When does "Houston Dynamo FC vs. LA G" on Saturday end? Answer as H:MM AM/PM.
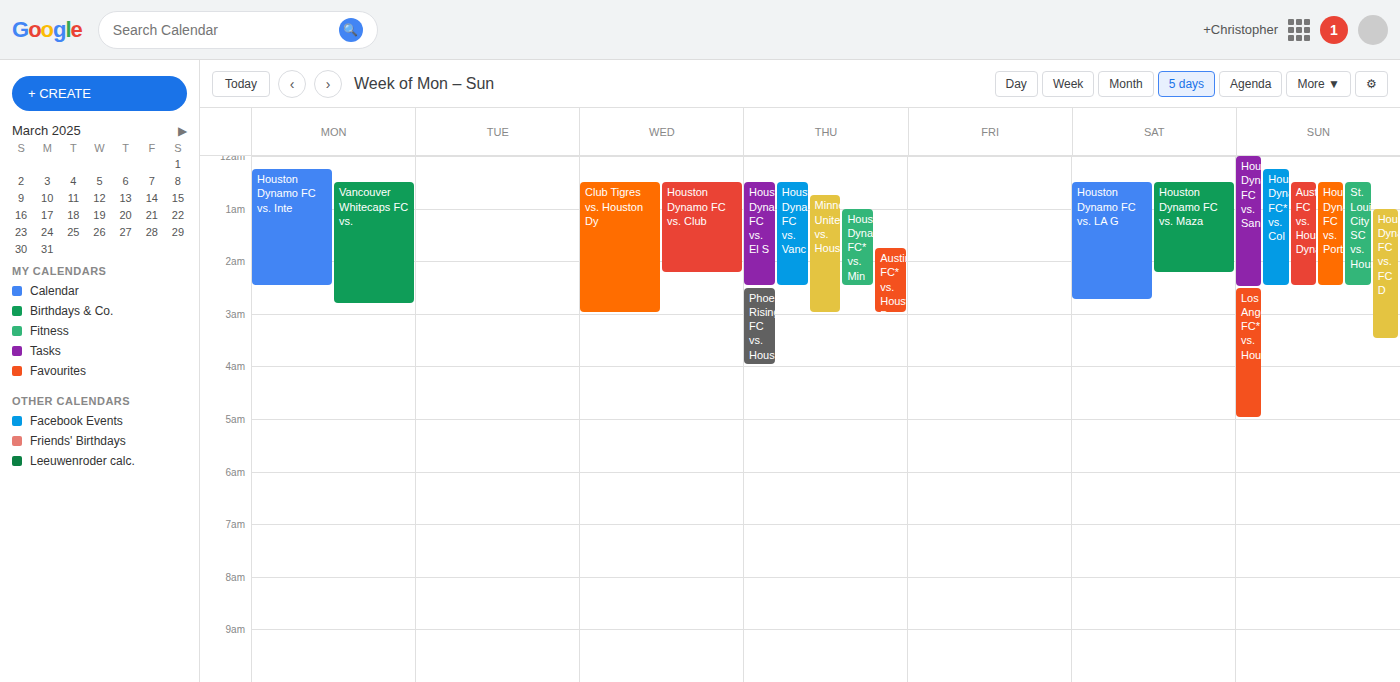
2:45 AM